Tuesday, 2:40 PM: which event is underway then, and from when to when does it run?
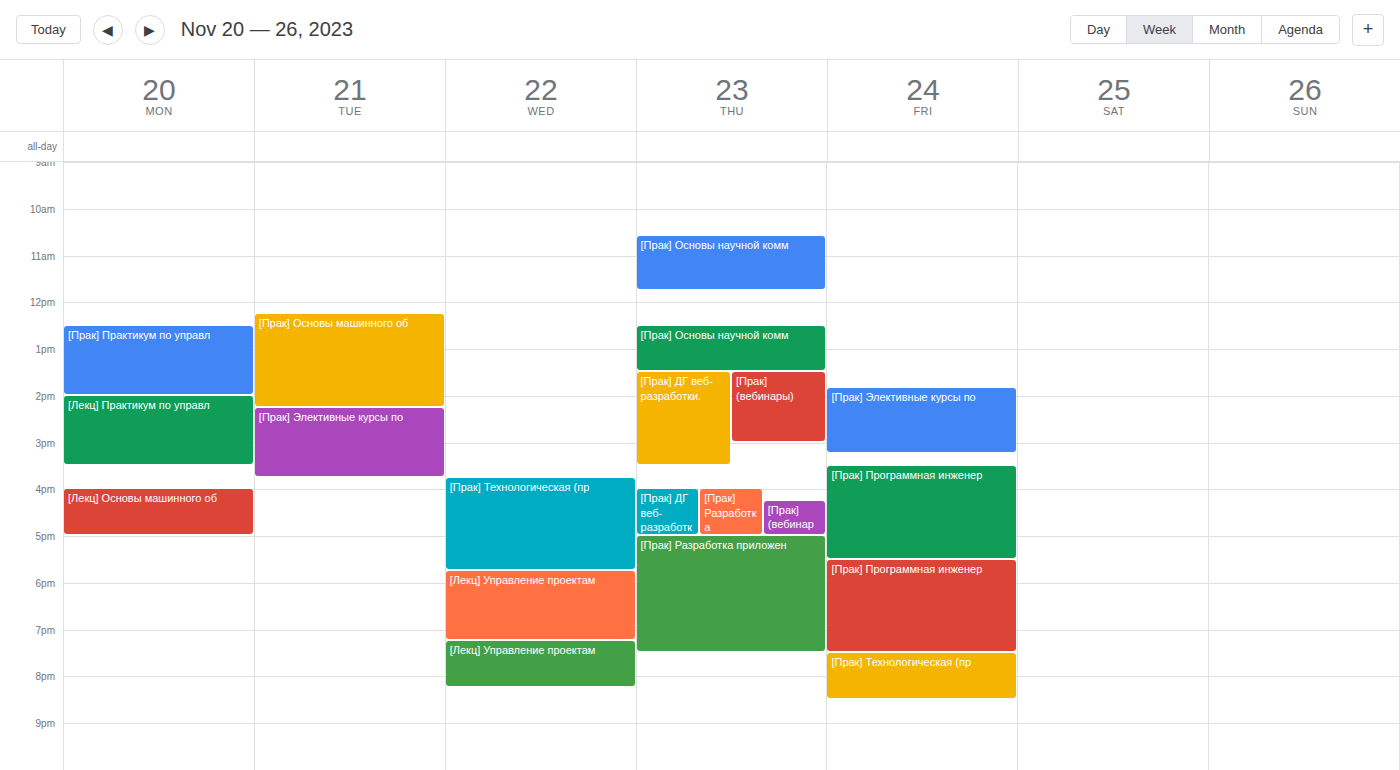
"[Прак] Элективные курсы по", 2:15 PM to 3:45 PM